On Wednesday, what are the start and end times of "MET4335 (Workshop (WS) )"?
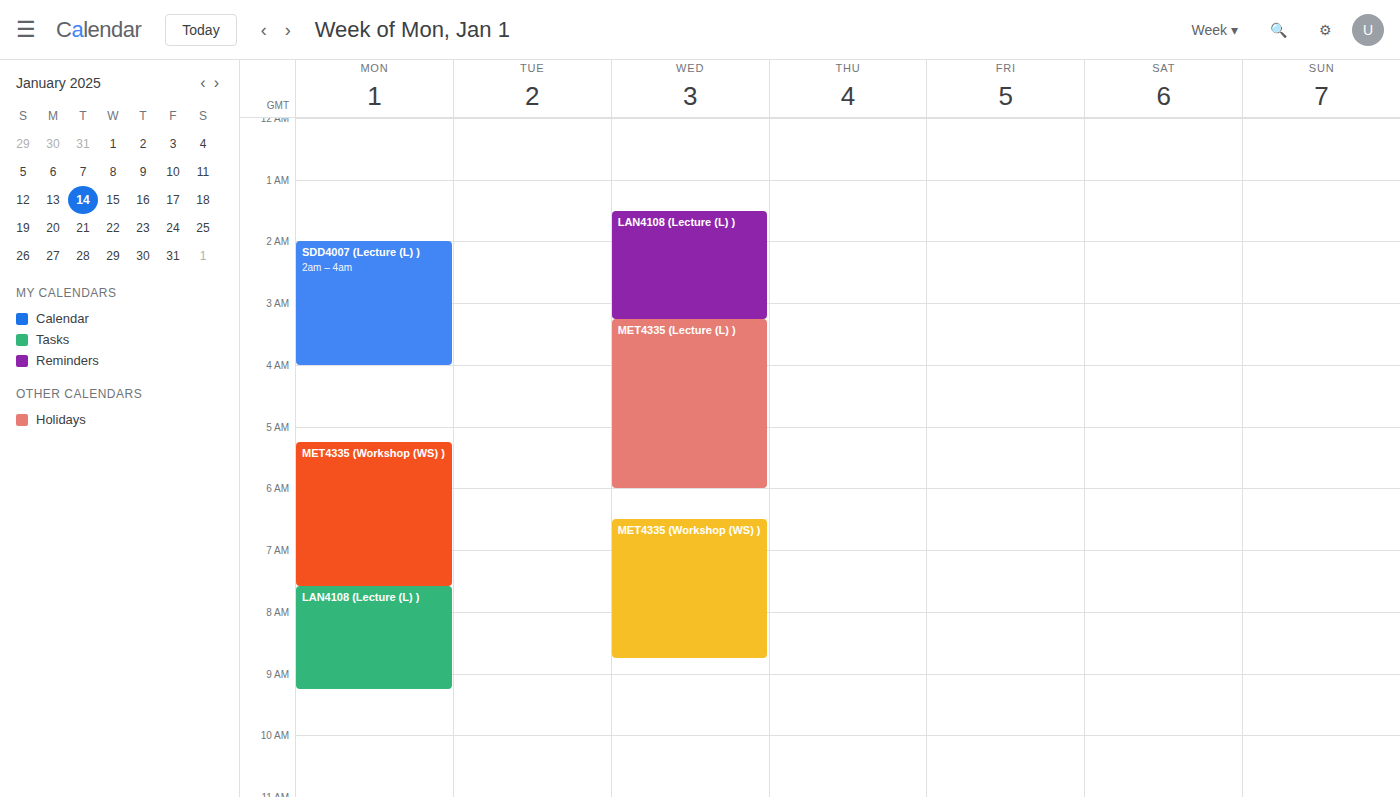
06:30 to 08:45